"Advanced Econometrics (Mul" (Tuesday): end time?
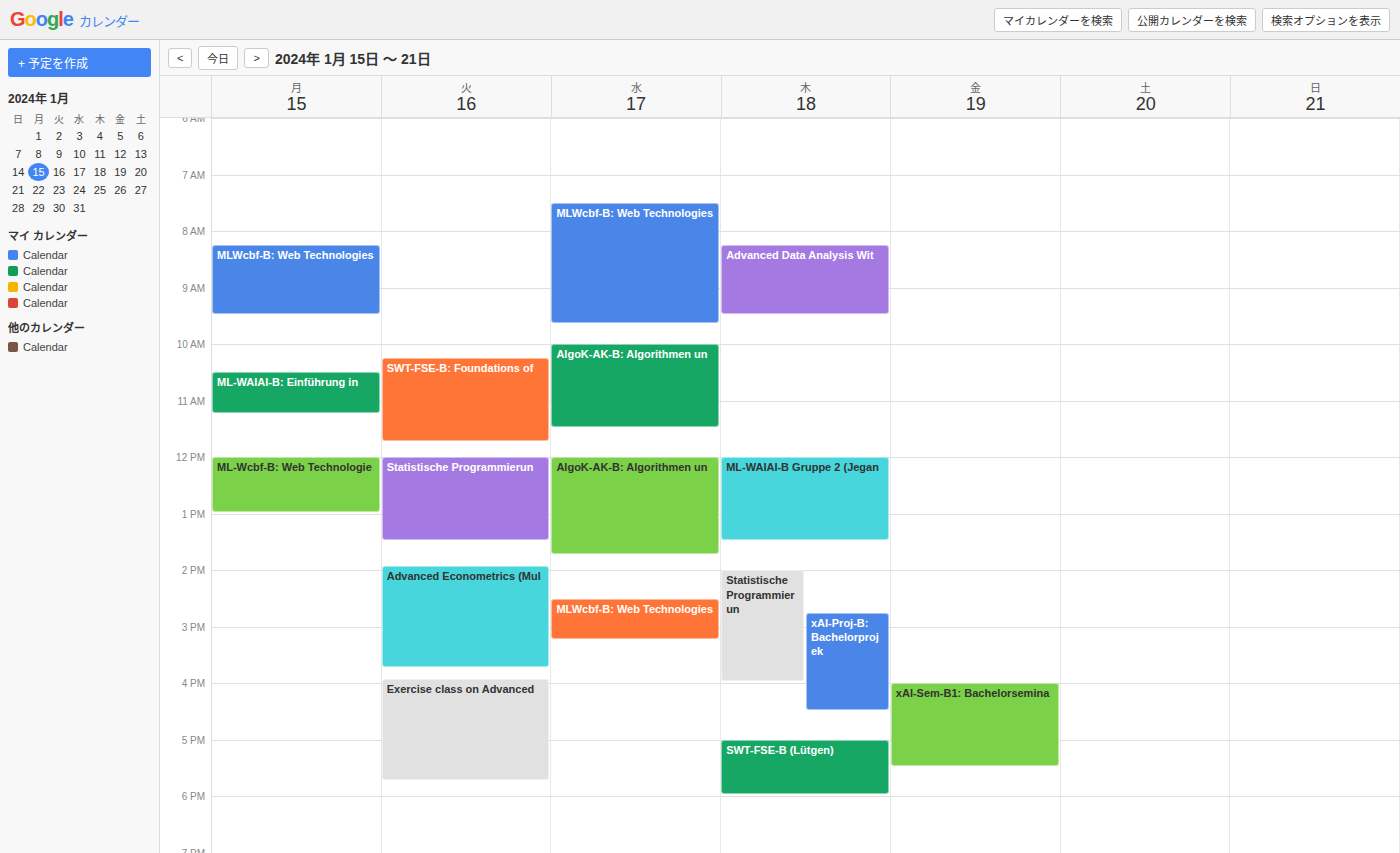
3:45 PM